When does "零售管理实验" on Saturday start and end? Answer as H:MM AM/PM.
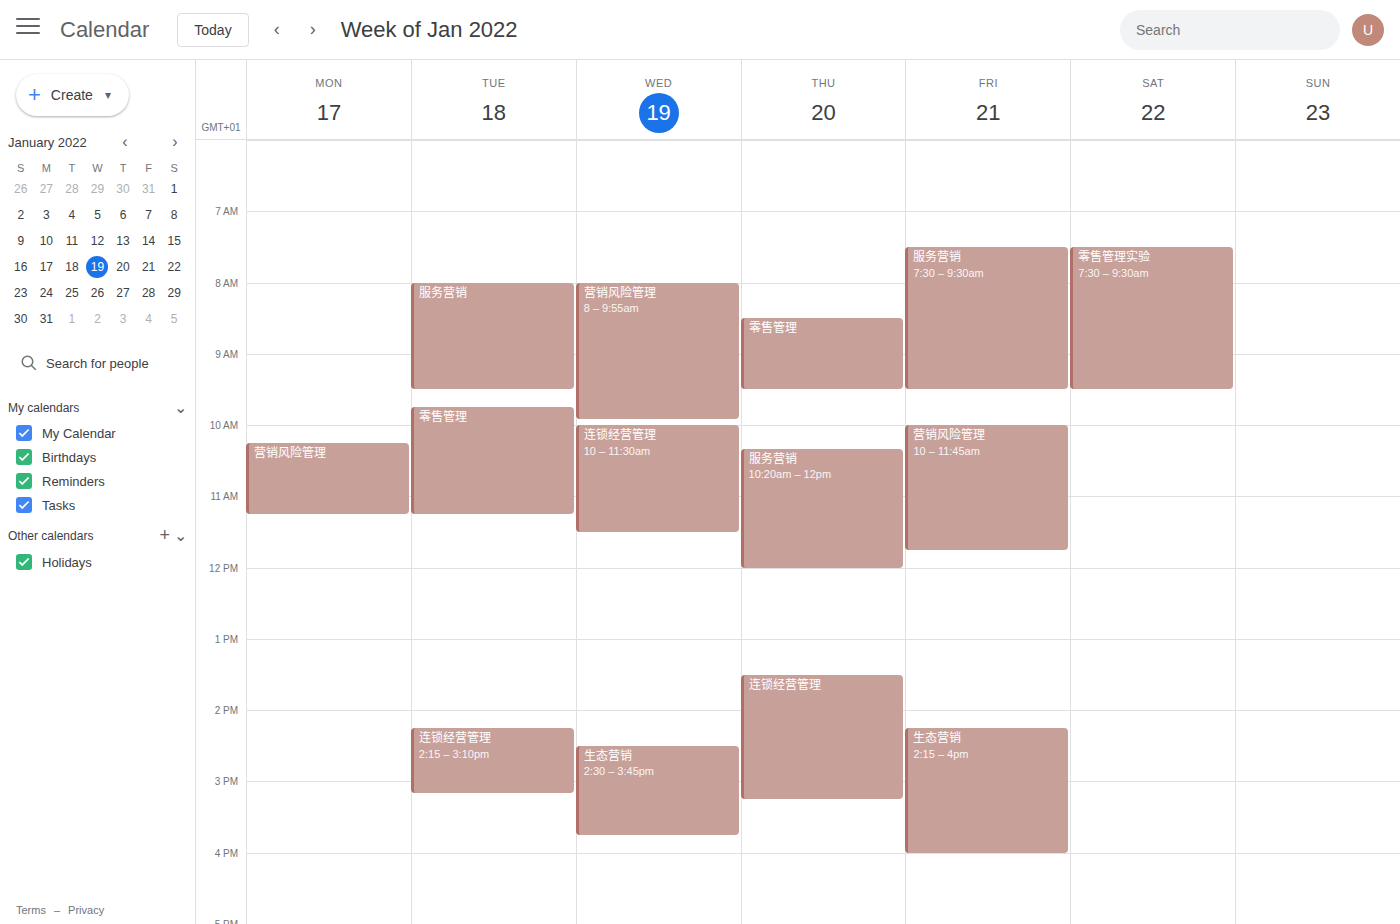
7:30 AM to 9:30 AM